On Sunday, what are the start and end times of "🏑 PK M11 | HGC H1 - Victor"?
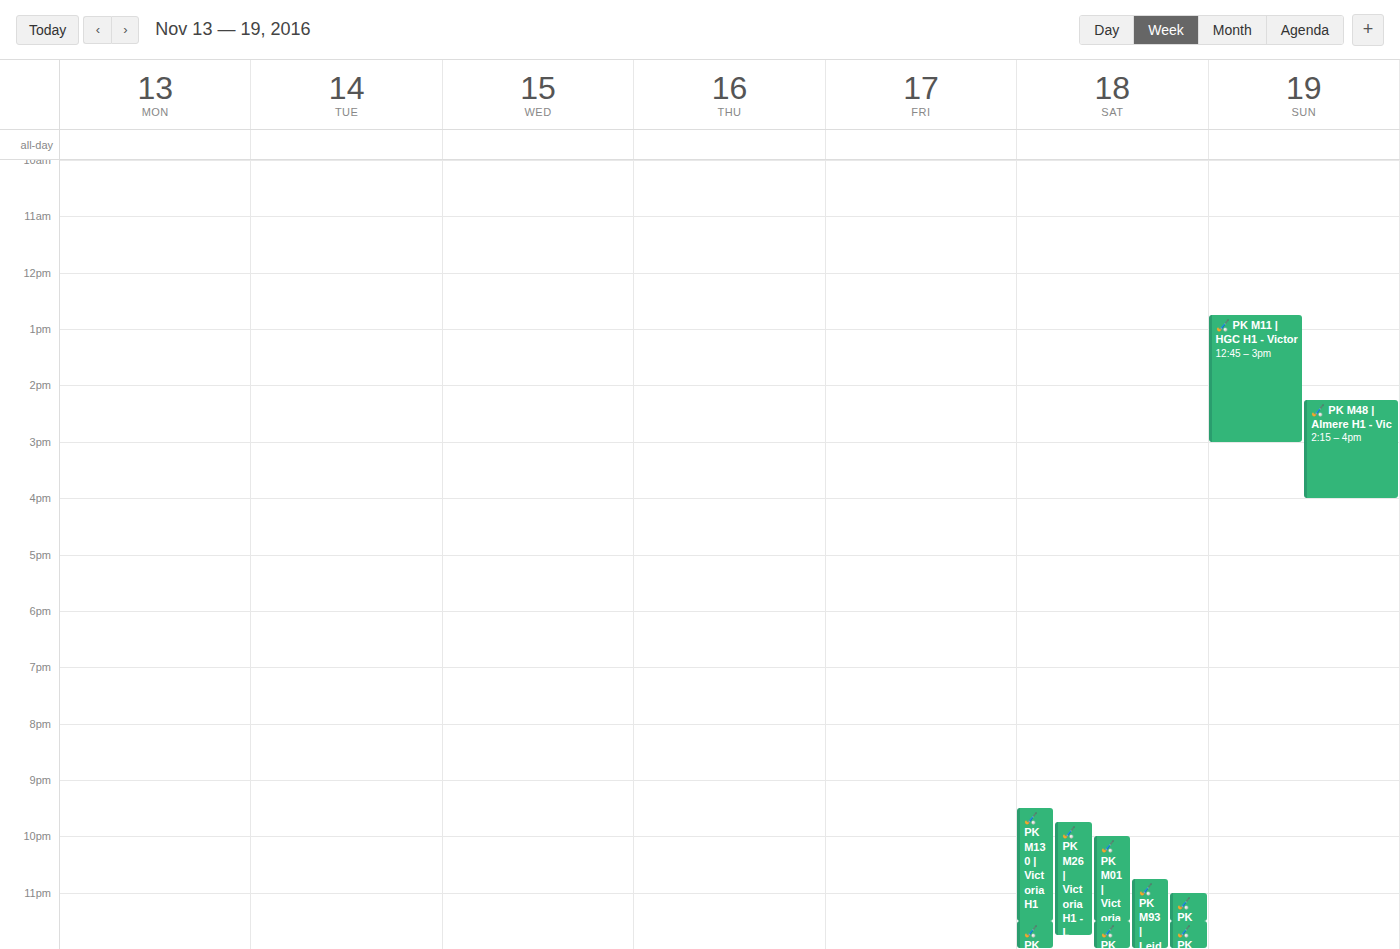
12:45 PM to 3:00 PM